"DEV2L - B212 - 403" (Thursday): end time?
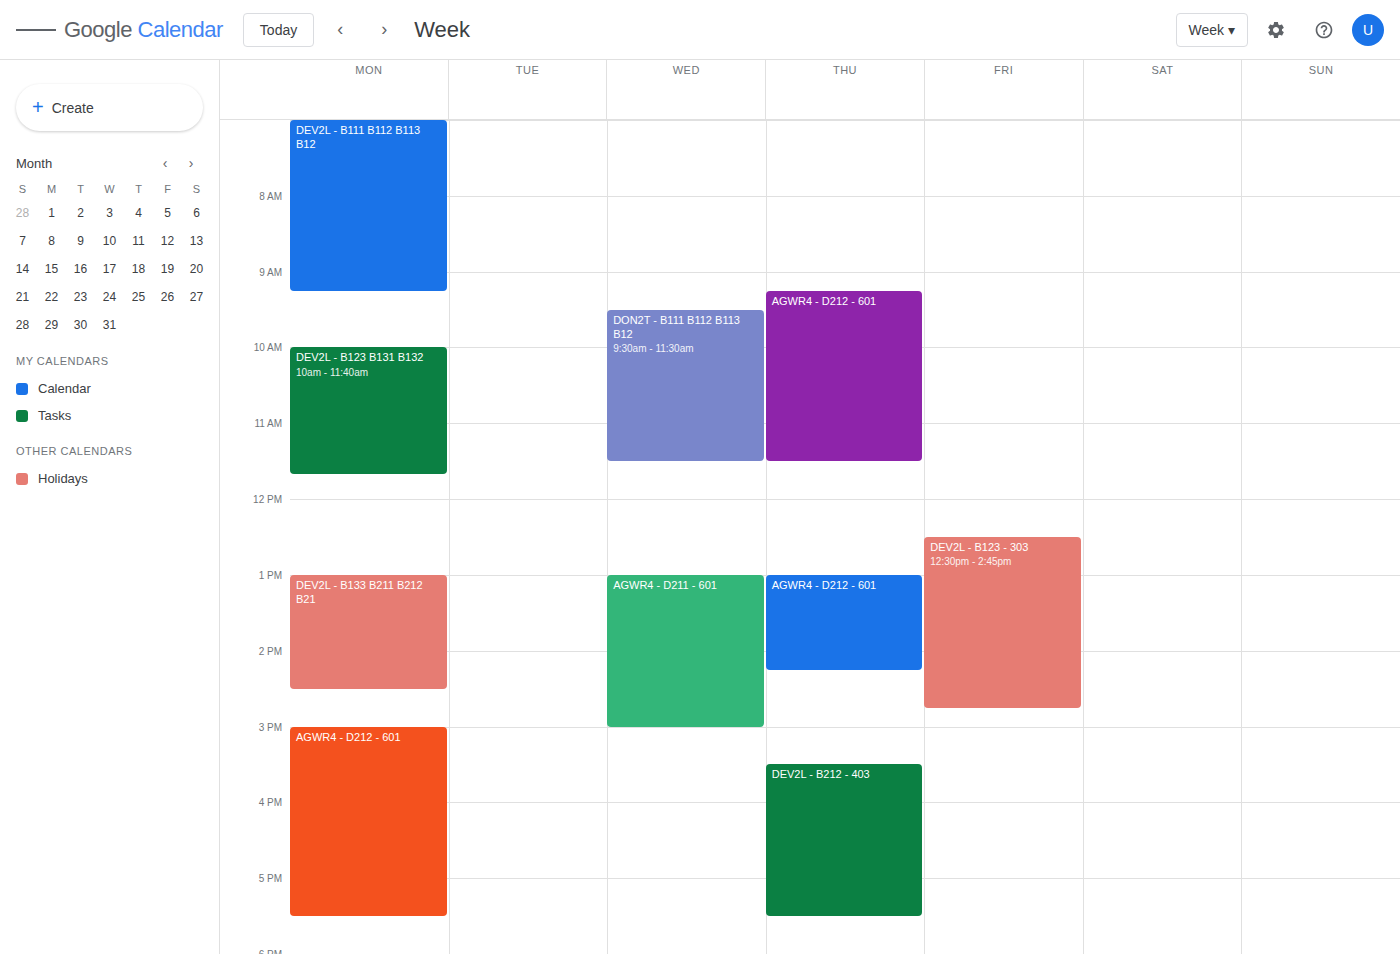
5:30 PM